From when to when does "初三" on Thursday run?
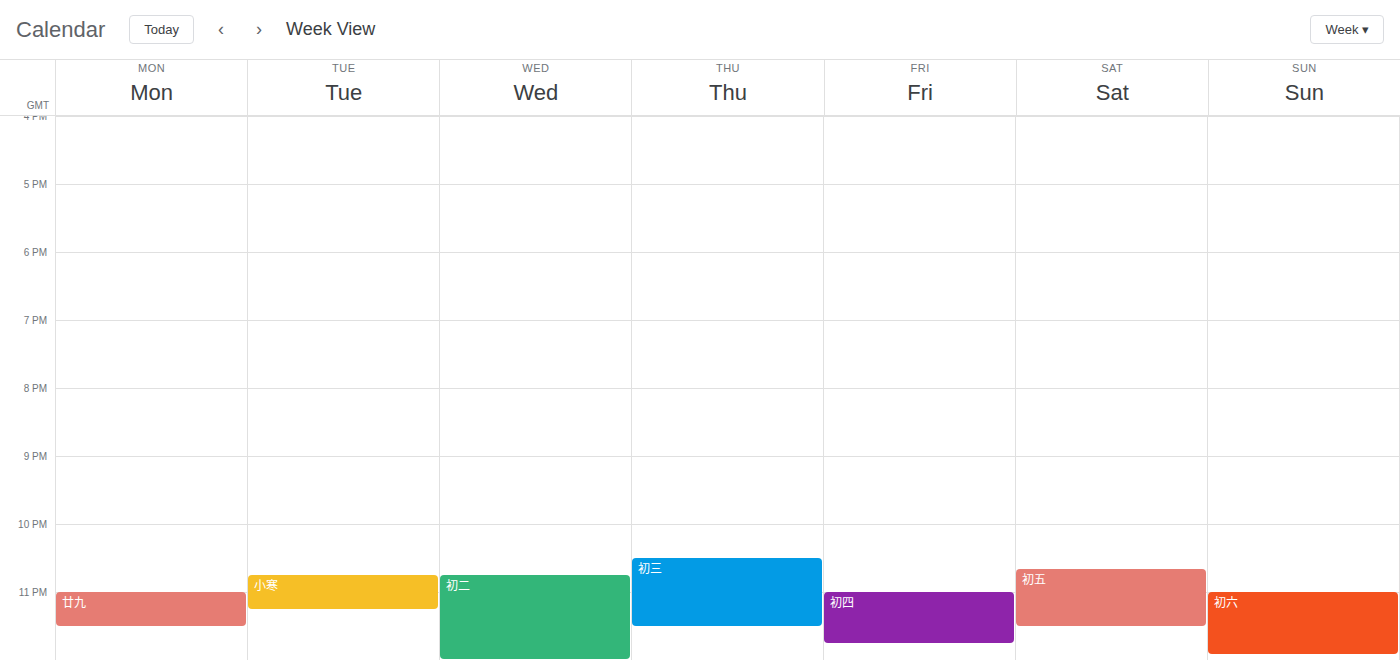
10:30 PM to 11:30 PM